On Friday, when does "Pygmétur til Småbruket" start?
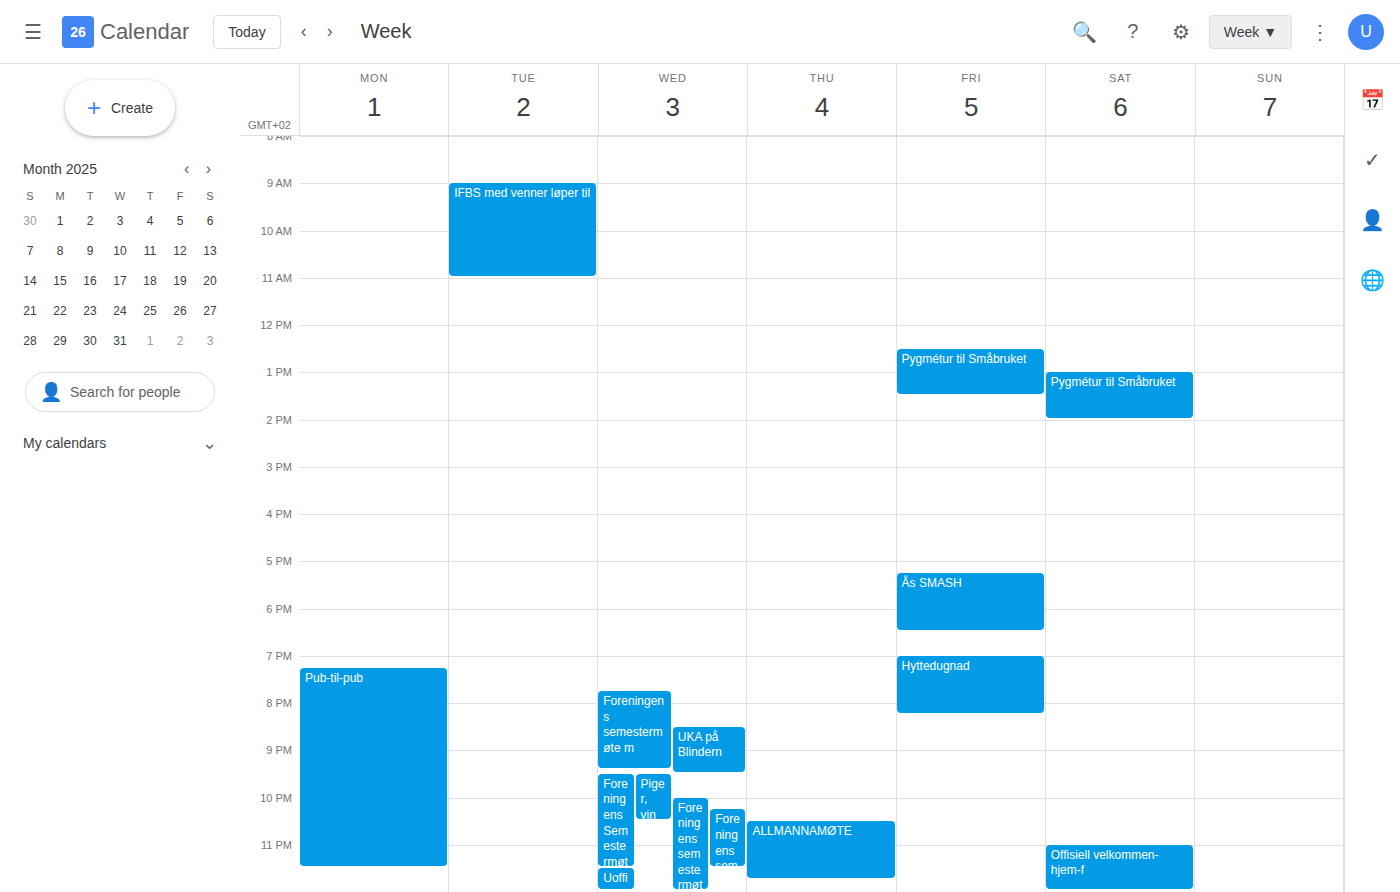
12:30 PM